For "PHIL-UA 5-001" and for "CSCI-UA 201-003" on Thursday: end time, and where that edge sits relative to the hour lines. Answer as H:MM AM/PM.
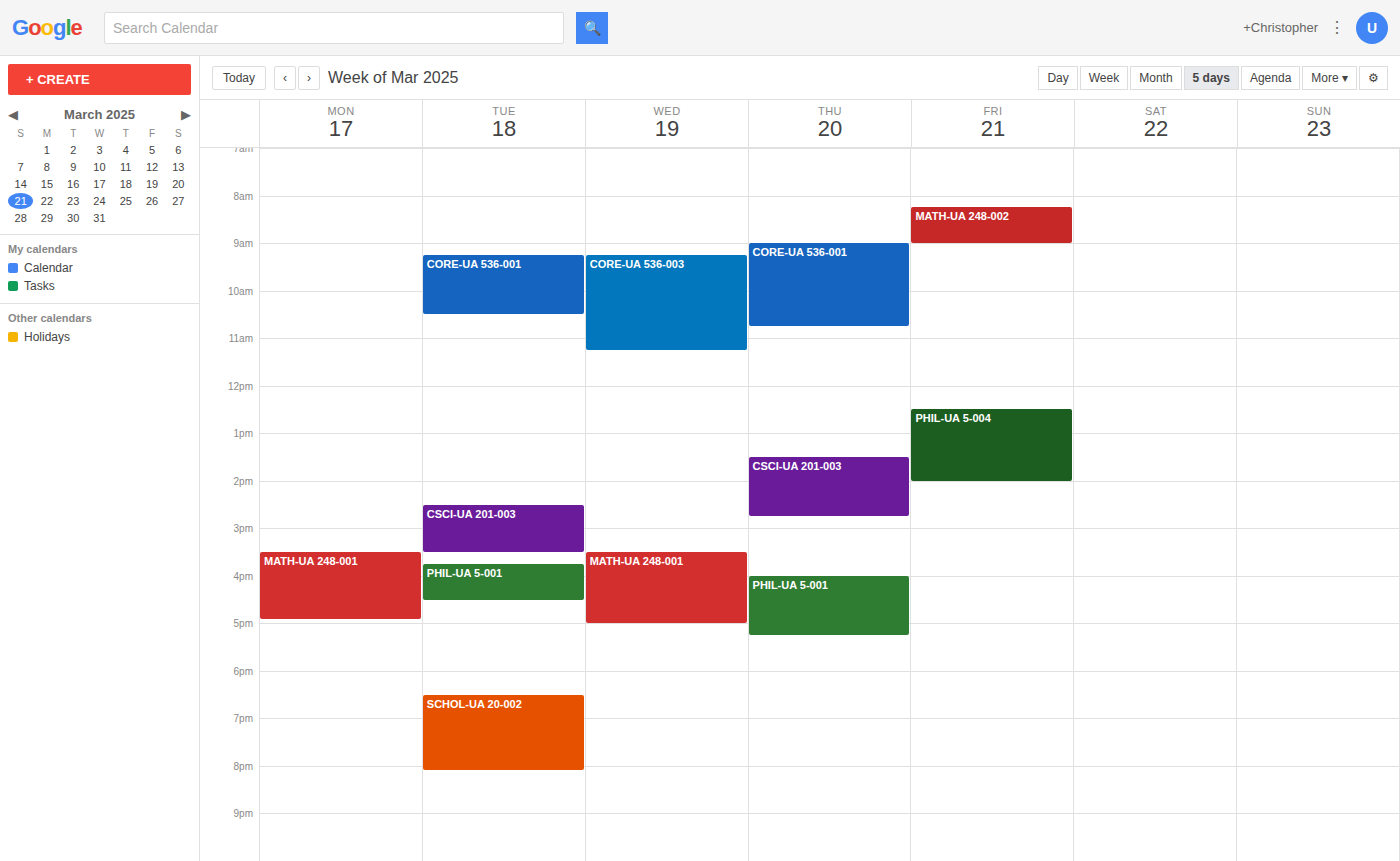
"PHIL-UA 5-001": 5:15 PM, neither: a quarter of the way from the 5 PM line to the 6 PM line. "CSCI-UA 201-003": 2:45 PM, neither: three quarters of the way from the 2 PM line to the 3 PM line.